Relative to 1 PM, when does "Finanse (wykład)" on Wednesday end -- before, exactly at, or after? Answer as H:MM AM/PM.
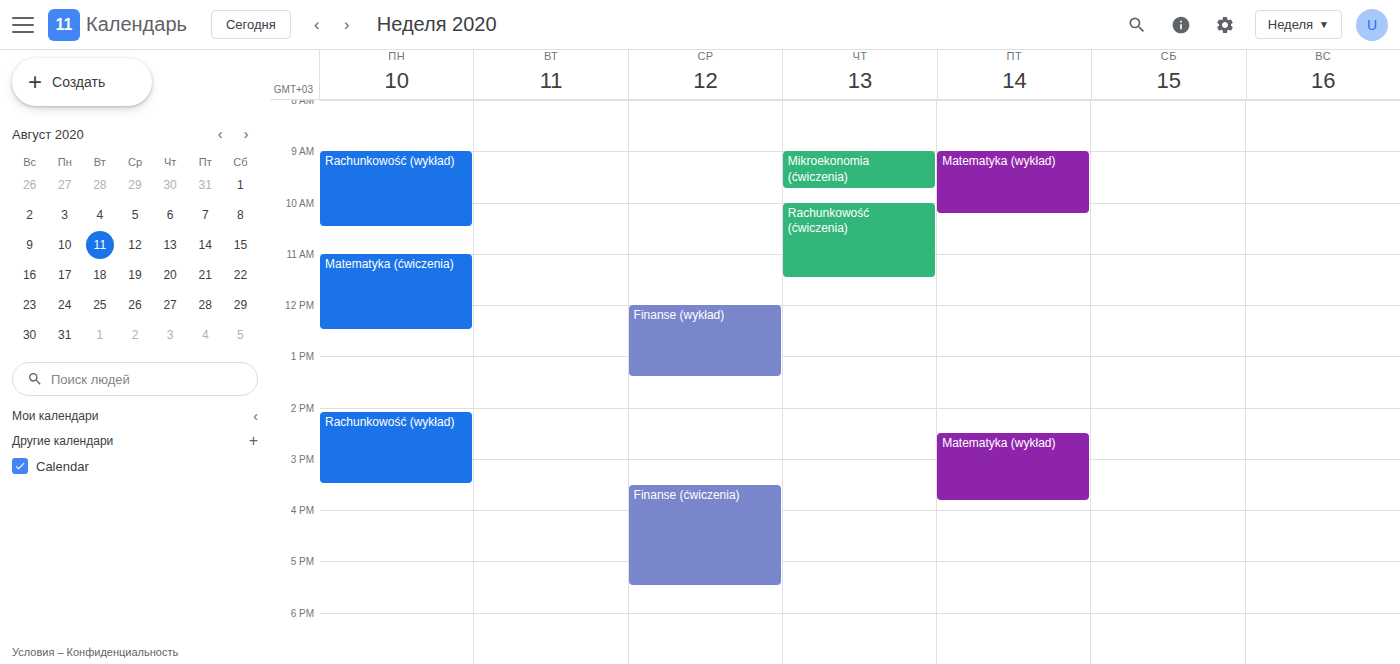
1:25 PM -- after 1 PM, 25 minutes below the 1 PM line.